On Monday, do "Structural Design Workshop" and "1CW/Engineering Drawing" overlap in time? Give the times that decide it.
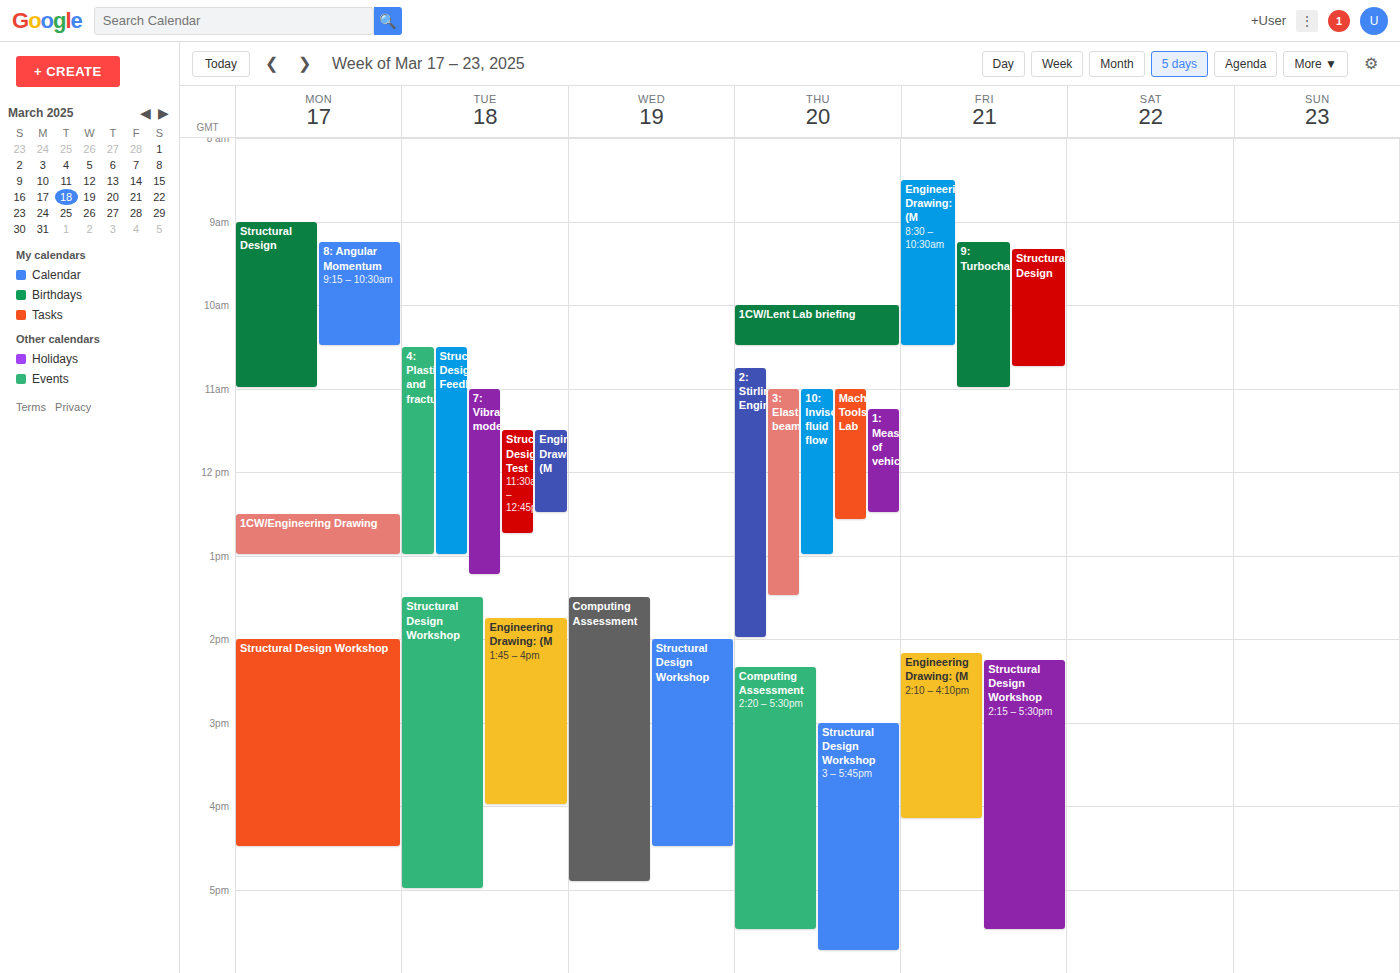
"1CW/Engineering Drawing" ends at 1:00 PM and "Structural Design Workshop" starts at 2:00 PM -- no overlap.